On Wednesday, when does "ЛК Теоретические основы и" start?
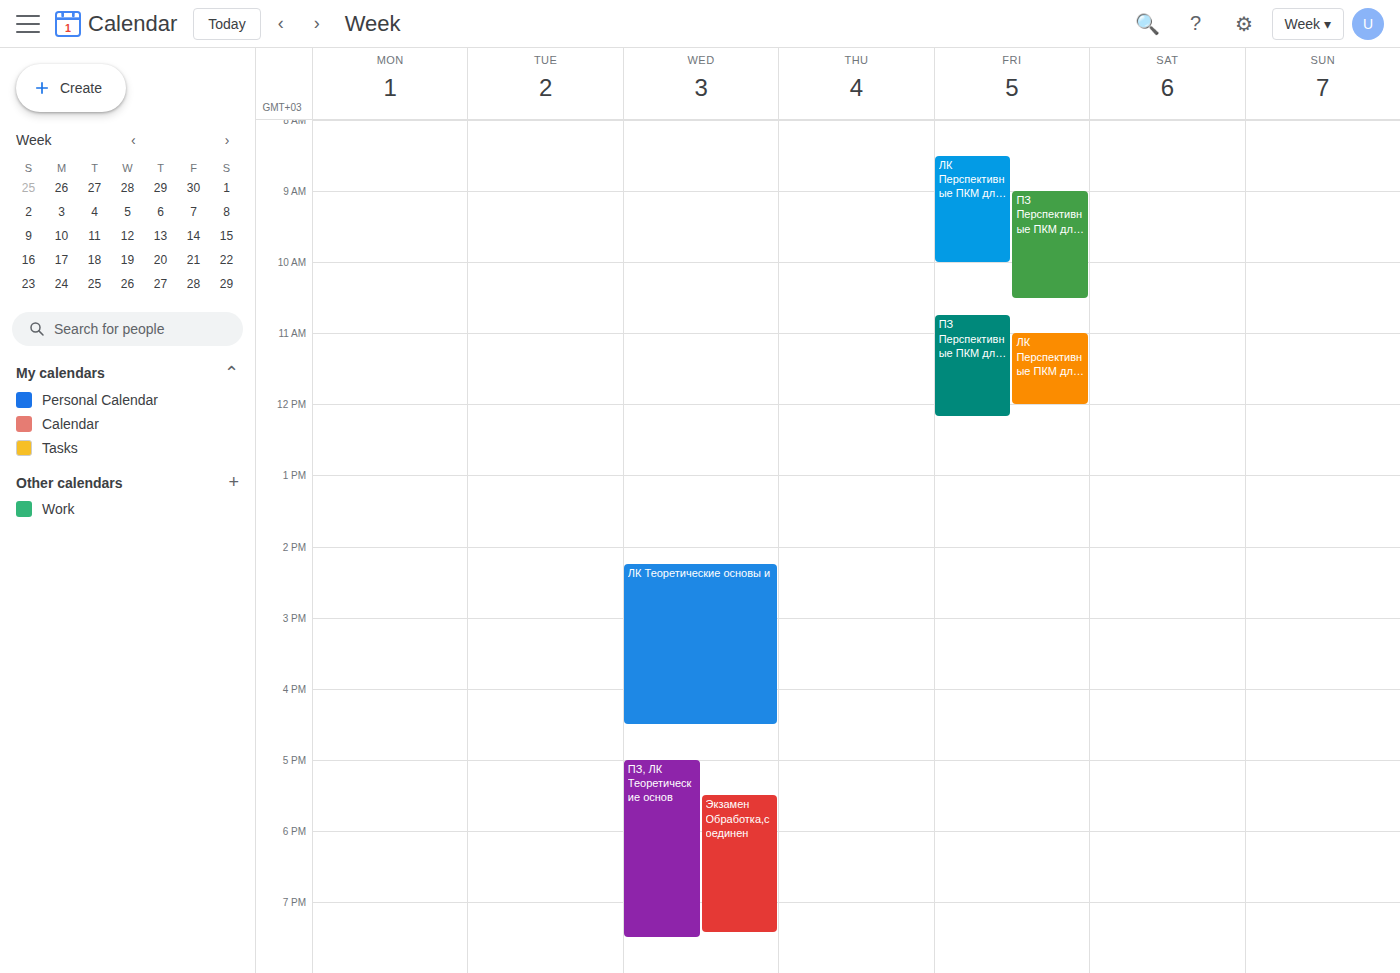
2:15 PM